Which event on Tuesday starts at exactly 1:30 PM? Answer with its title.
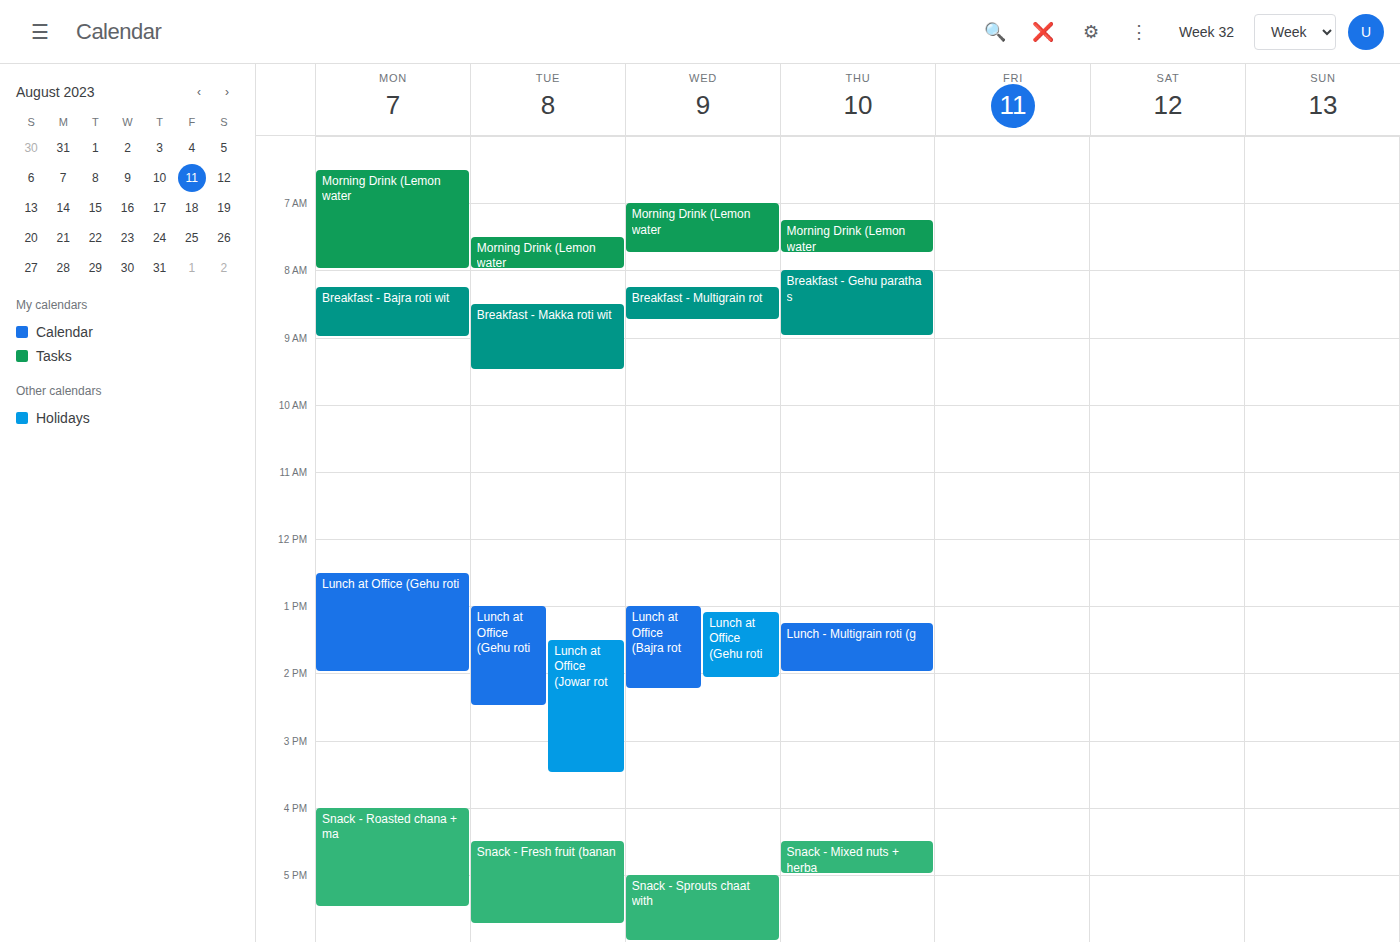
"Lunch at Office (Jowar rot"